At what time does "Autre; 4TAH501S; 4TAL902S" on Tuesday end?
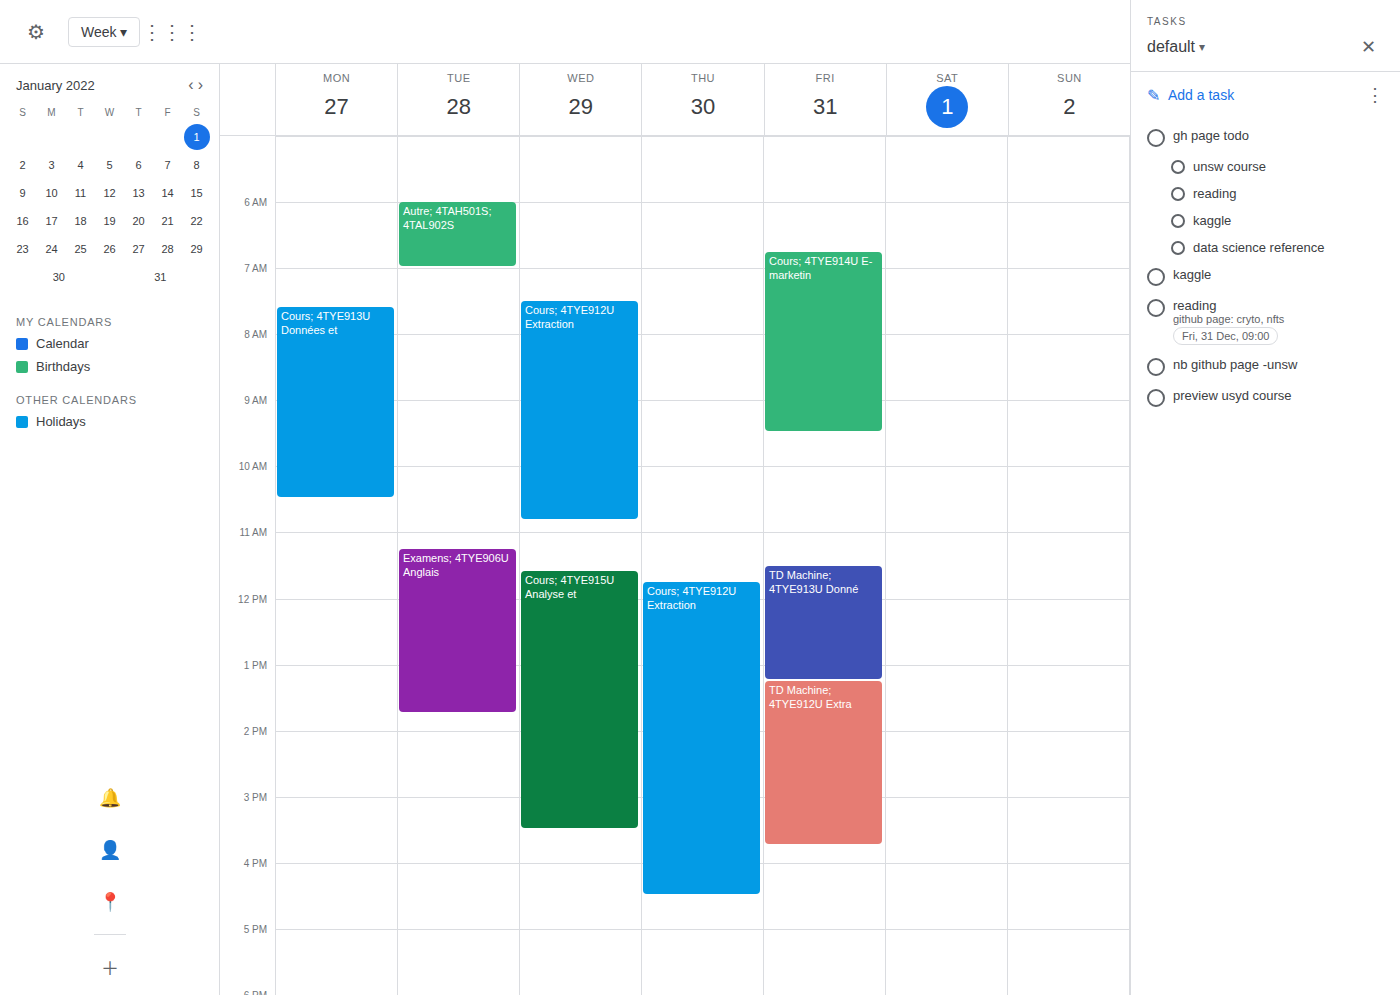
7:00 AM